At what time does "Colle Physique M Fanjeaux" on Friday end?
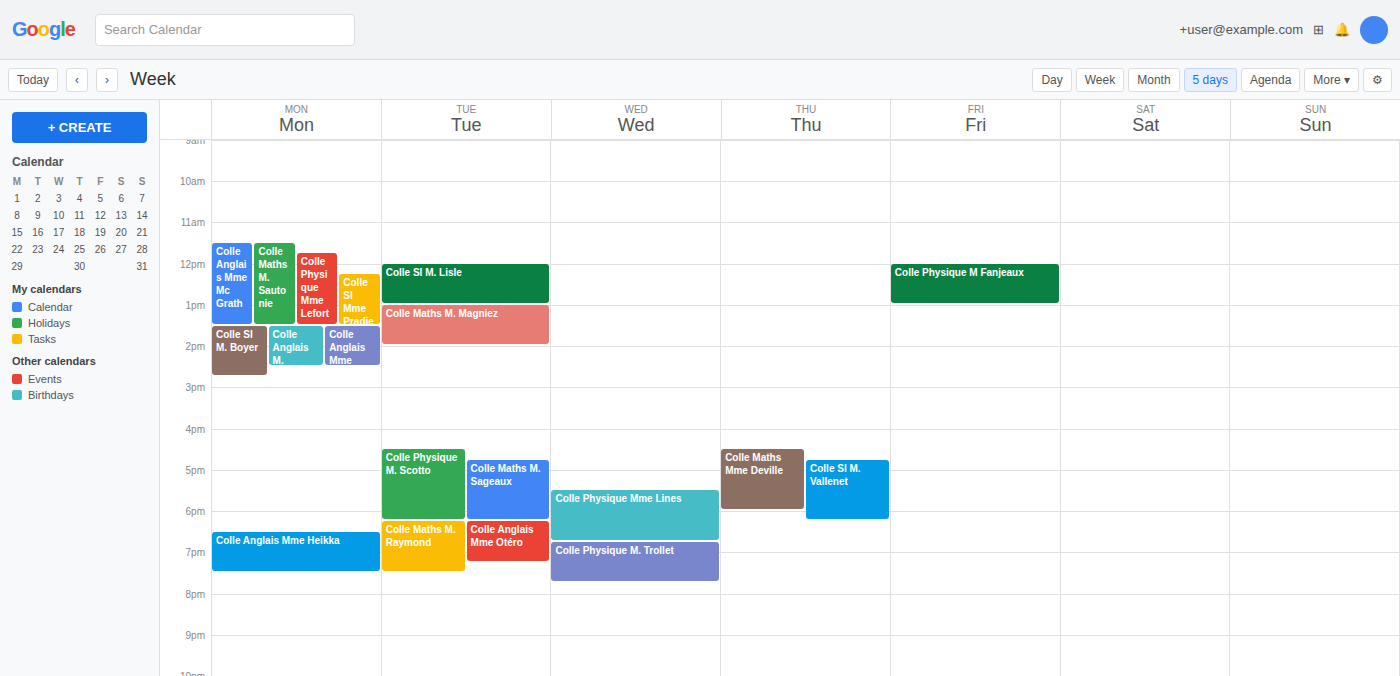
1:00 PM